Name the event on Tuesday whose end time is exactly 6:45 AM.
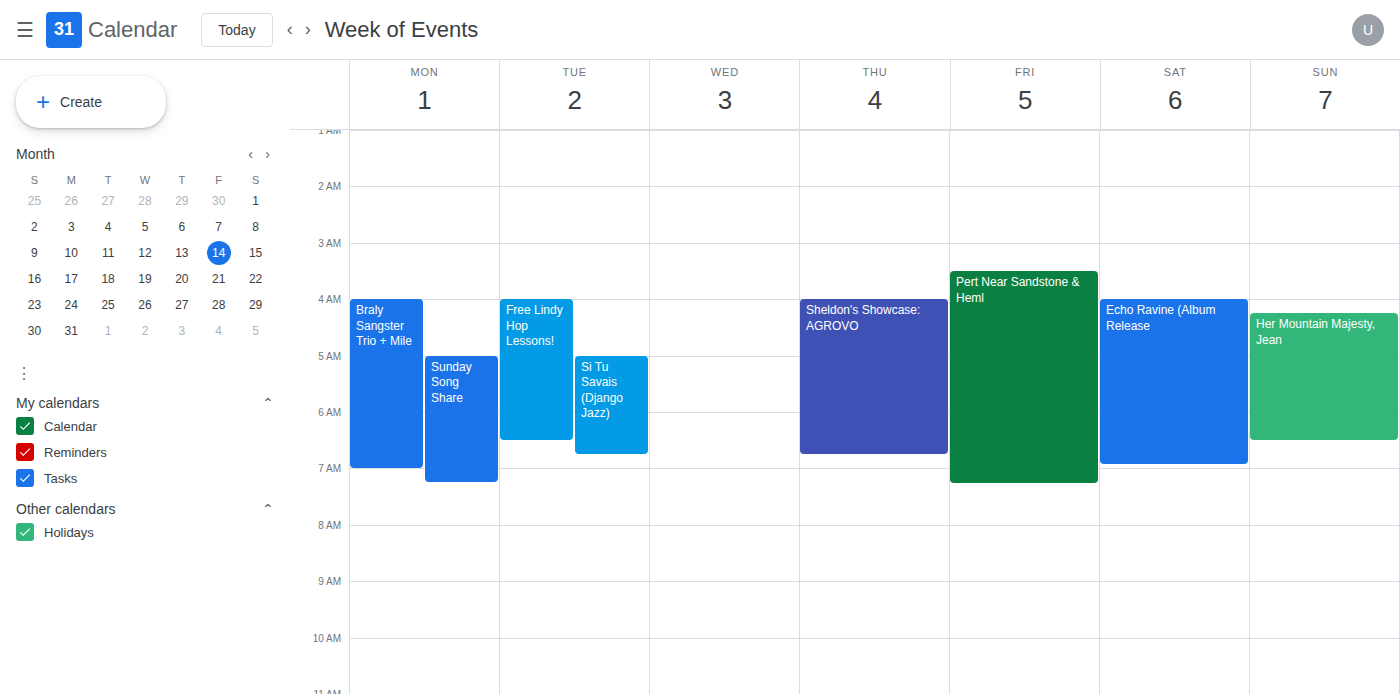
"Si Tu Savais (Django Jazz)"